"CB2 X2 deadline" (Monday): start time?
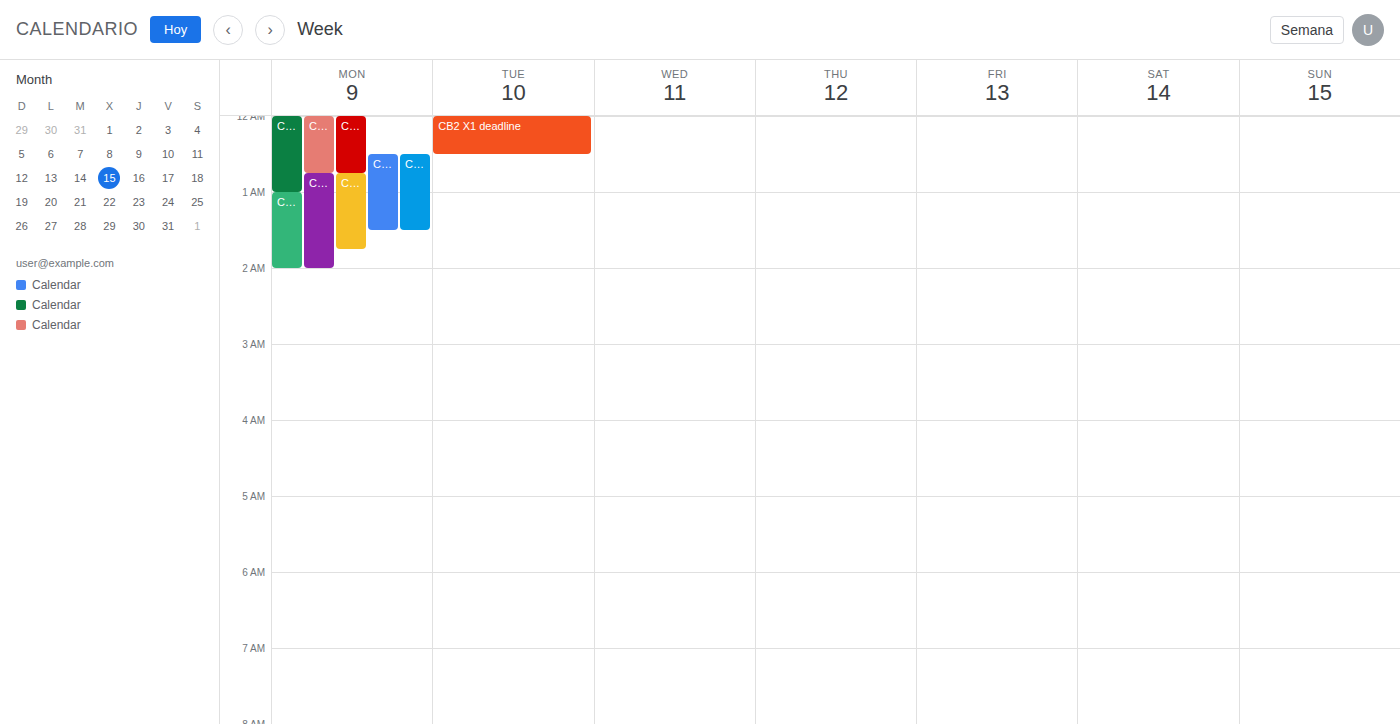
12:45 AM